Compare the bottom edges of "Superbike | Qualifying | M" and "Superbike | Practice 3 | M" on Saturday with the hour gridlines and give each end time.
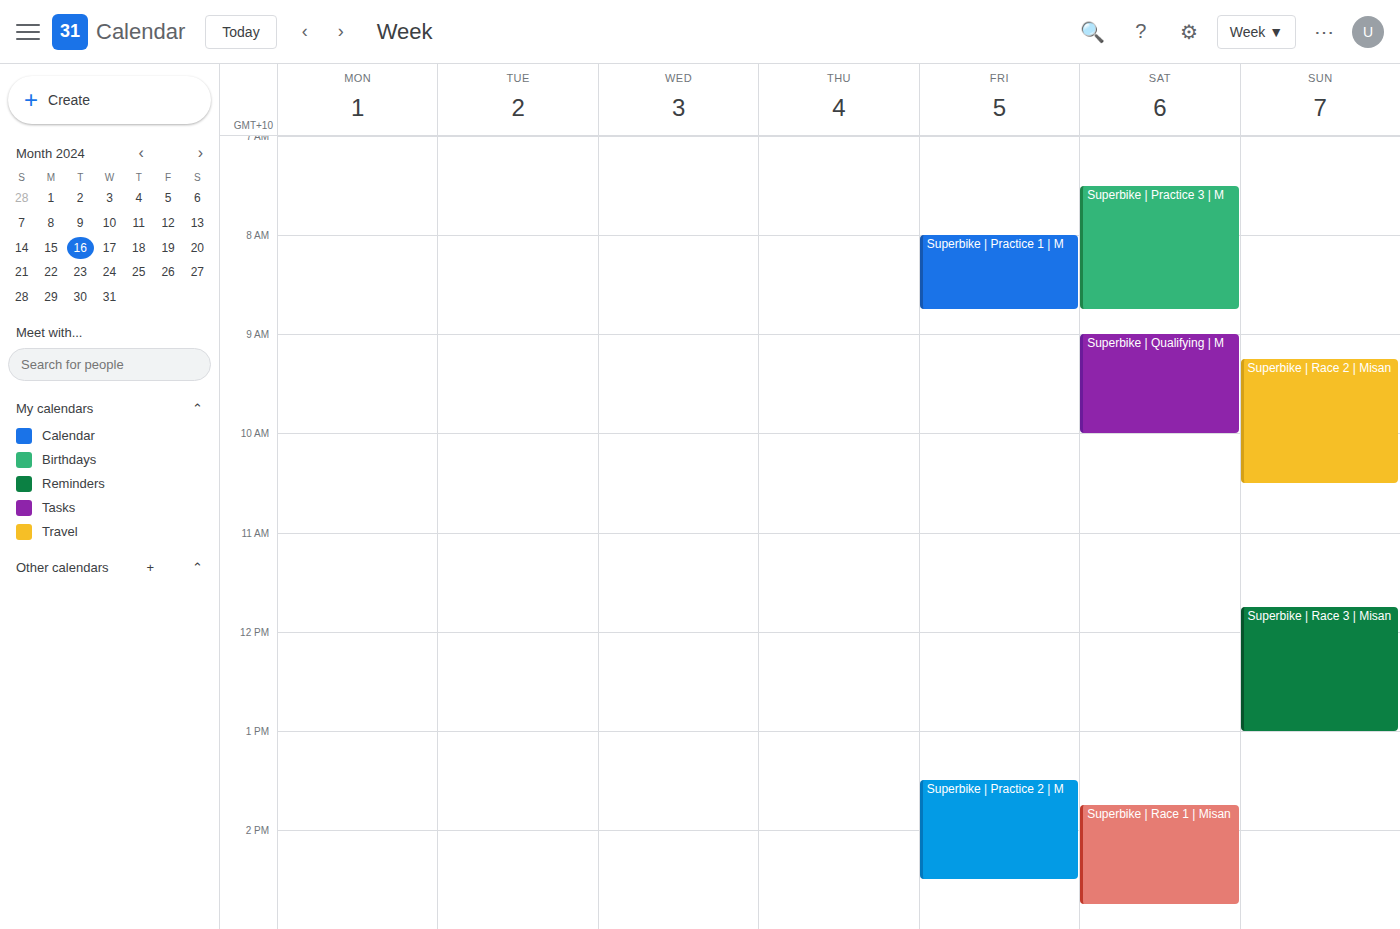
"Superbike | Qualifying | M": 10:00 AM, exactly on the 10 AM line. "Superbike | Practice 3 | M": 8:45 AM, neither: three quarters of the way from the 8 AM line to the 9 AM line.